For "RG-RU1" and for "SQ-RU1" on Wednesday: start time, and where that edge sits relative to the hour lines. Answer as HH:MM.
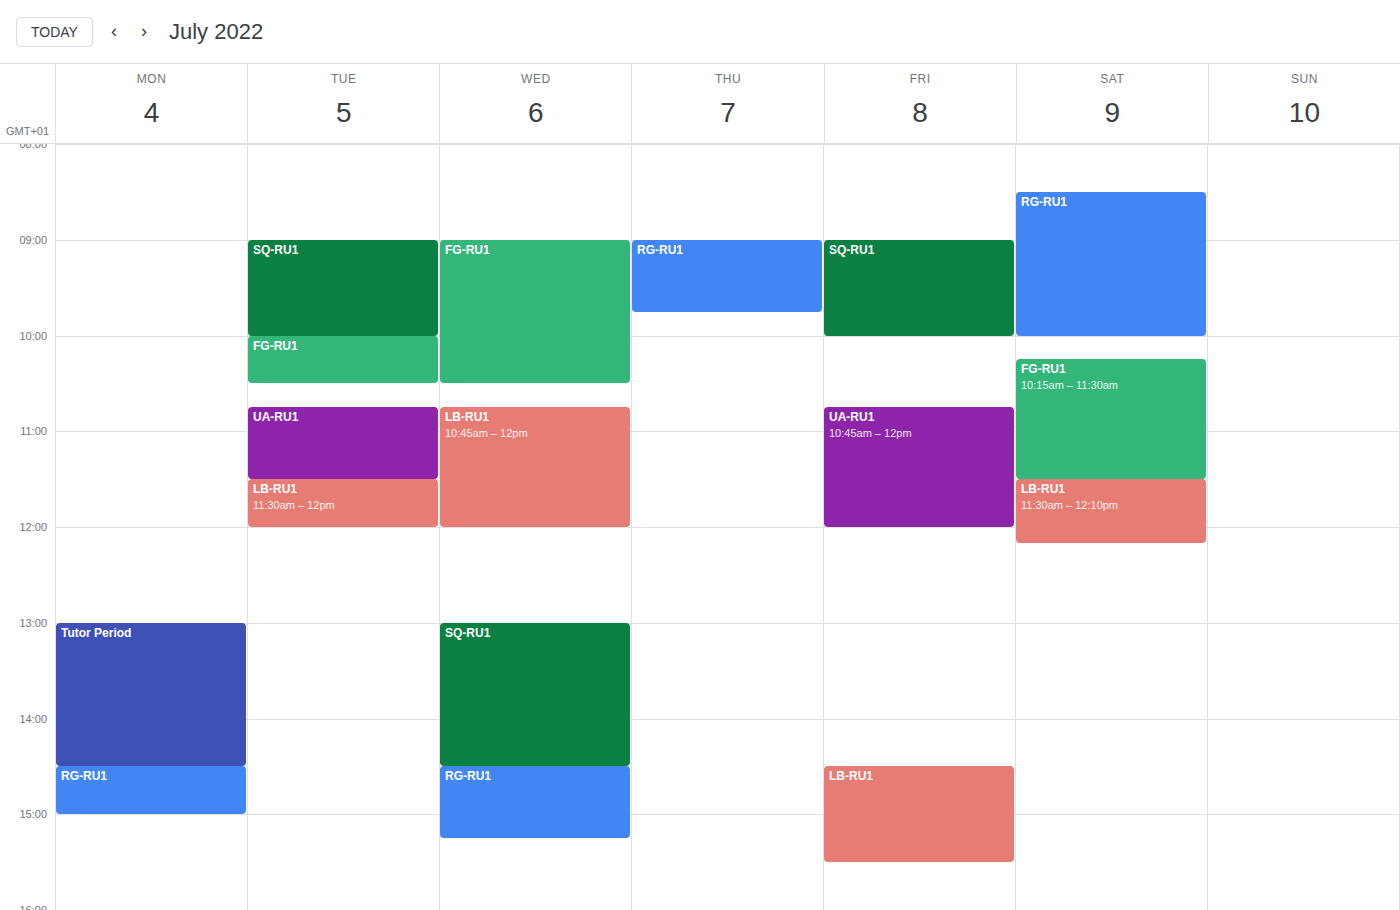
"RG-RU1": 14:30, halfway between the 14:00 and 15:00 lines. "SQ-RU1": 13:00, exactly on the 13:00 line.